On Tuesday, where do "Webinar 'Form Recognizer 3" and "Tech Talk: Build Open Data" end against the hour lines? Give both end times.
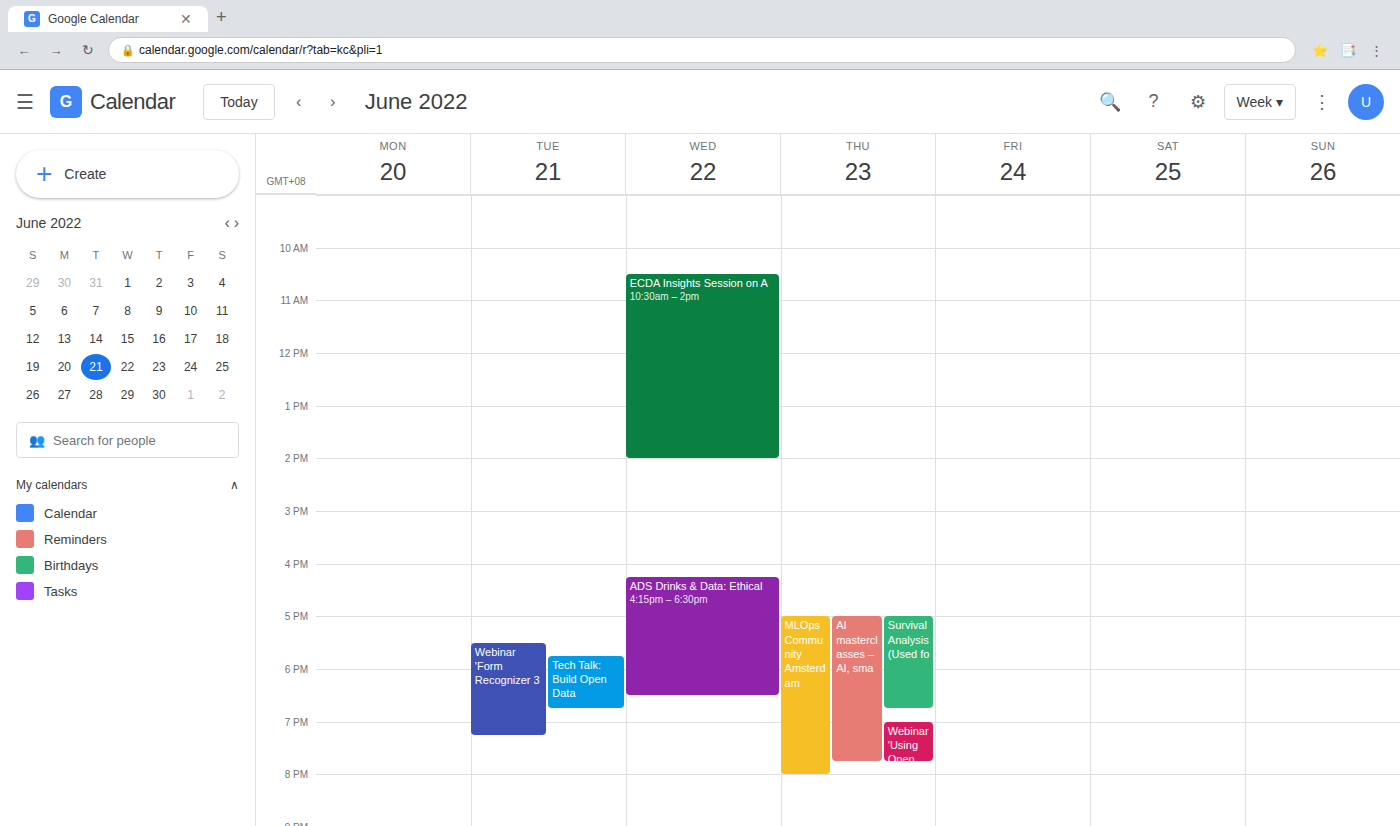
"Webinar 'Form Recognizer 3": 19:15, neither: a quarter of the way from the 19:00 line to the 20:00 line. "Tech Talk: Build Open Data": 18:45, neither: three quarters of the way from the 18:00 line to the 19:00 line.